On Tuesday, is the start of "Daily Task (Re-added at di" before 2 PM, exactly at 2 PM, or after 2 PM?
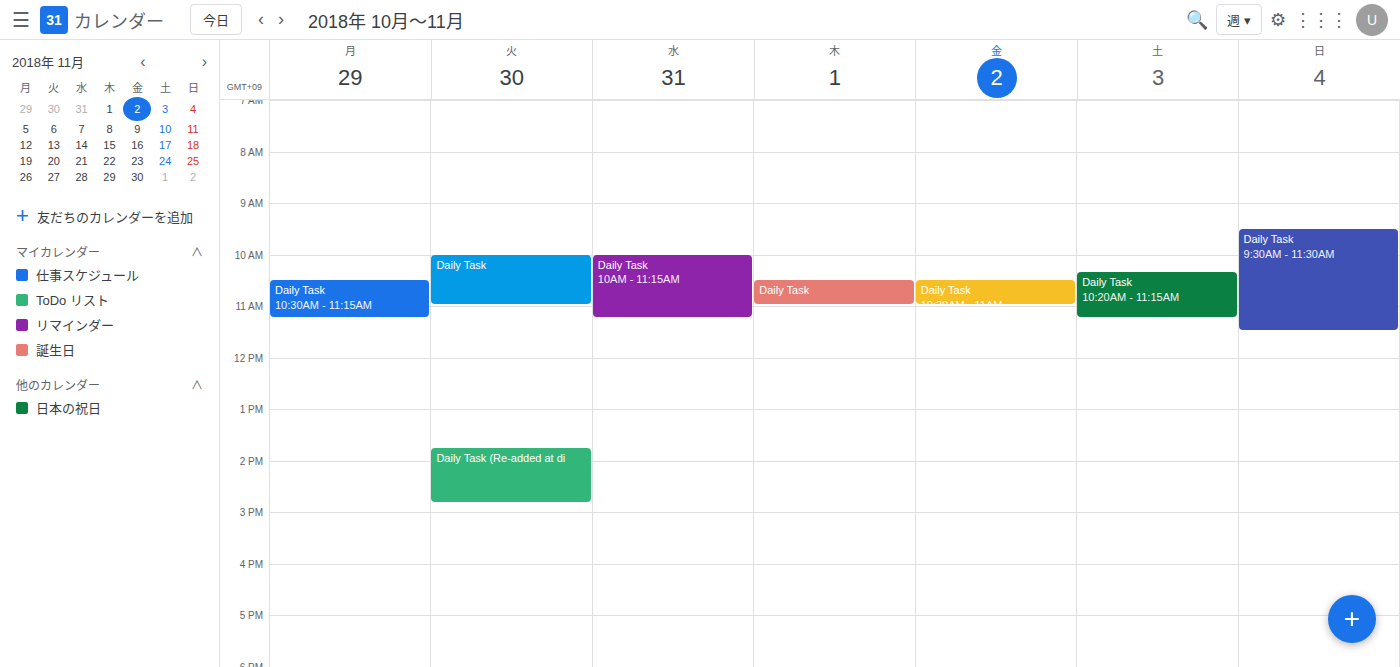
1:45 PM -- before 2 PM, 15 minutes above the 2 PM line.